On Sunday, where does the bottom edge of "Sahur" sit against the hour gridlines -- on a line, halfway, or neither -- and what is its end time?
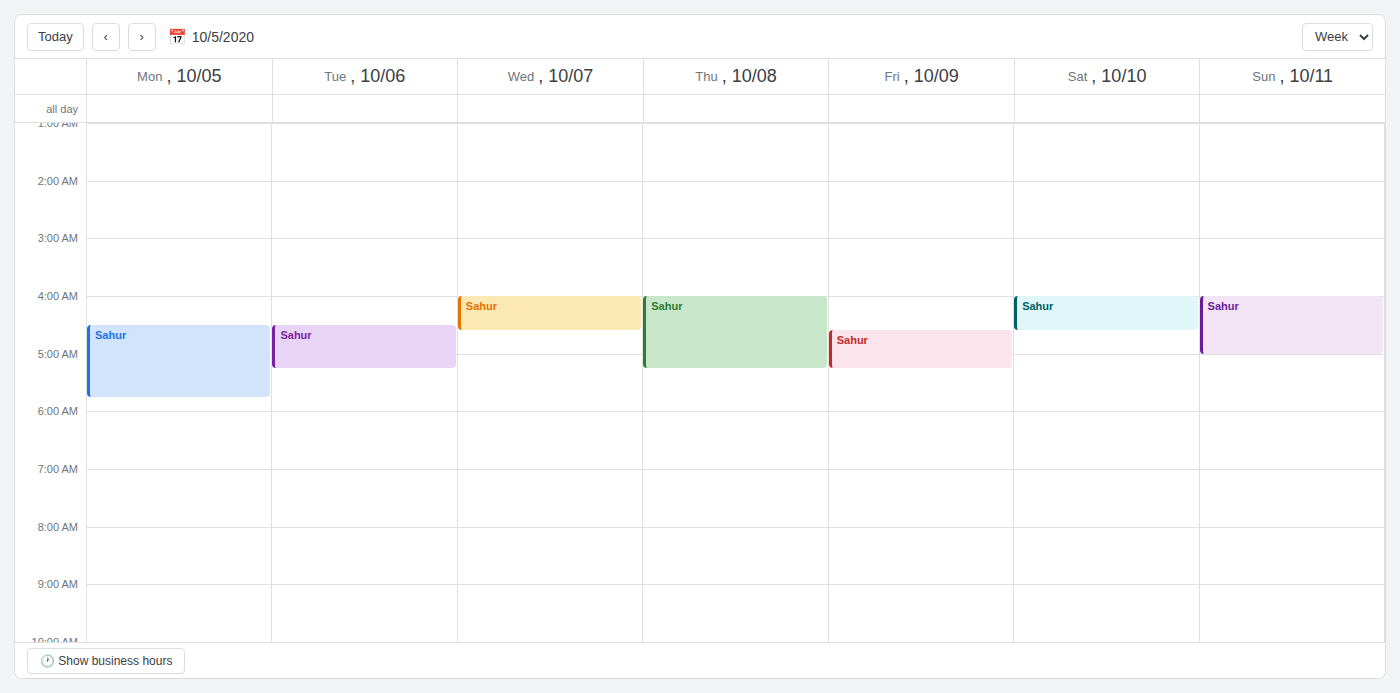
5:00 AM -- exactly on the 5 AM line.